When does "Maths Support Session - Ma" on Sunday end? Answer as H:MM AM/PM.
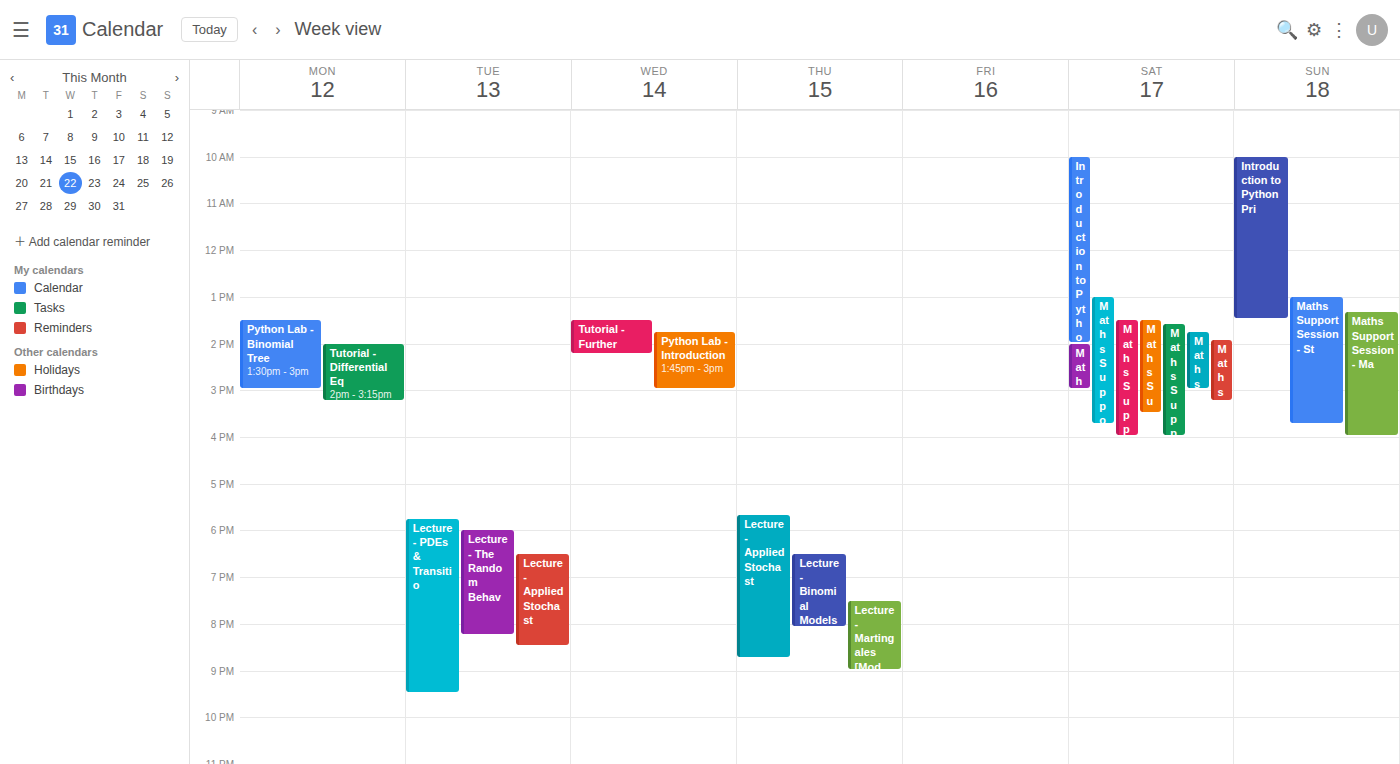
4:00 PM